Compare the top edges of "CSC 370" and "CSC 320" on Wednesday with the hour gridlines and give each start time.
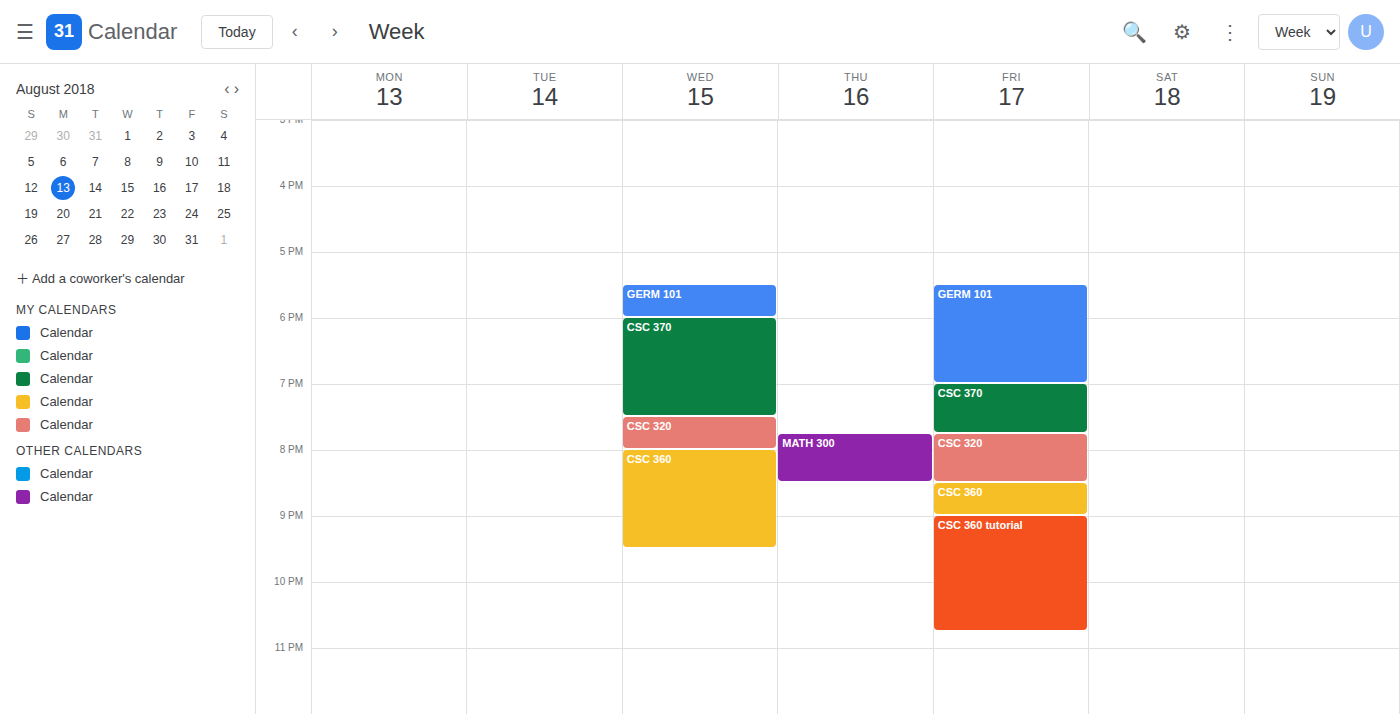
"CSC 370": 6:00 PM, exactly on the 6 PM line. "CSC 320": 7:30 PM, halfway between the 7 PM and 8 PM lines.